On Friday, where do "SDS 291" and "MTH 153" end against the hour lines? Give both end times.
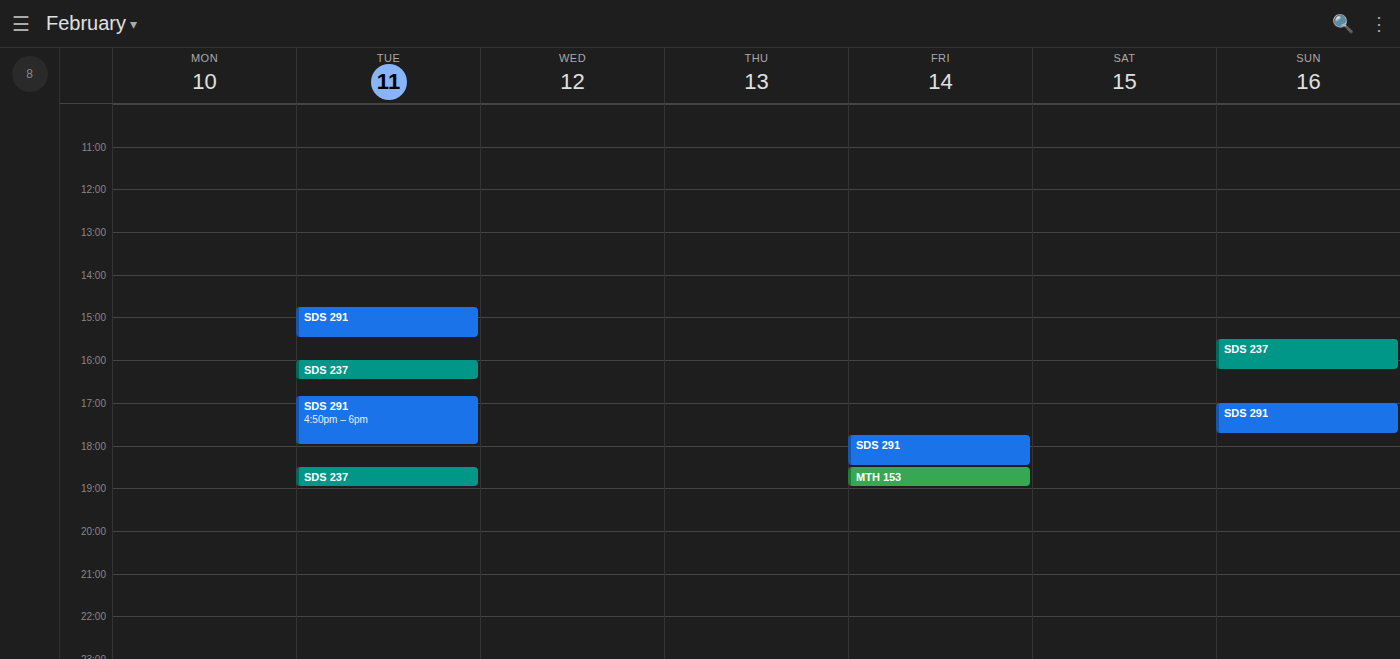
"SDS 291": 6:30 PM, halfway between the 6 PM and 7 PM lines. "MTH 153": 7:00 PM, exactly on the 7 PM line.